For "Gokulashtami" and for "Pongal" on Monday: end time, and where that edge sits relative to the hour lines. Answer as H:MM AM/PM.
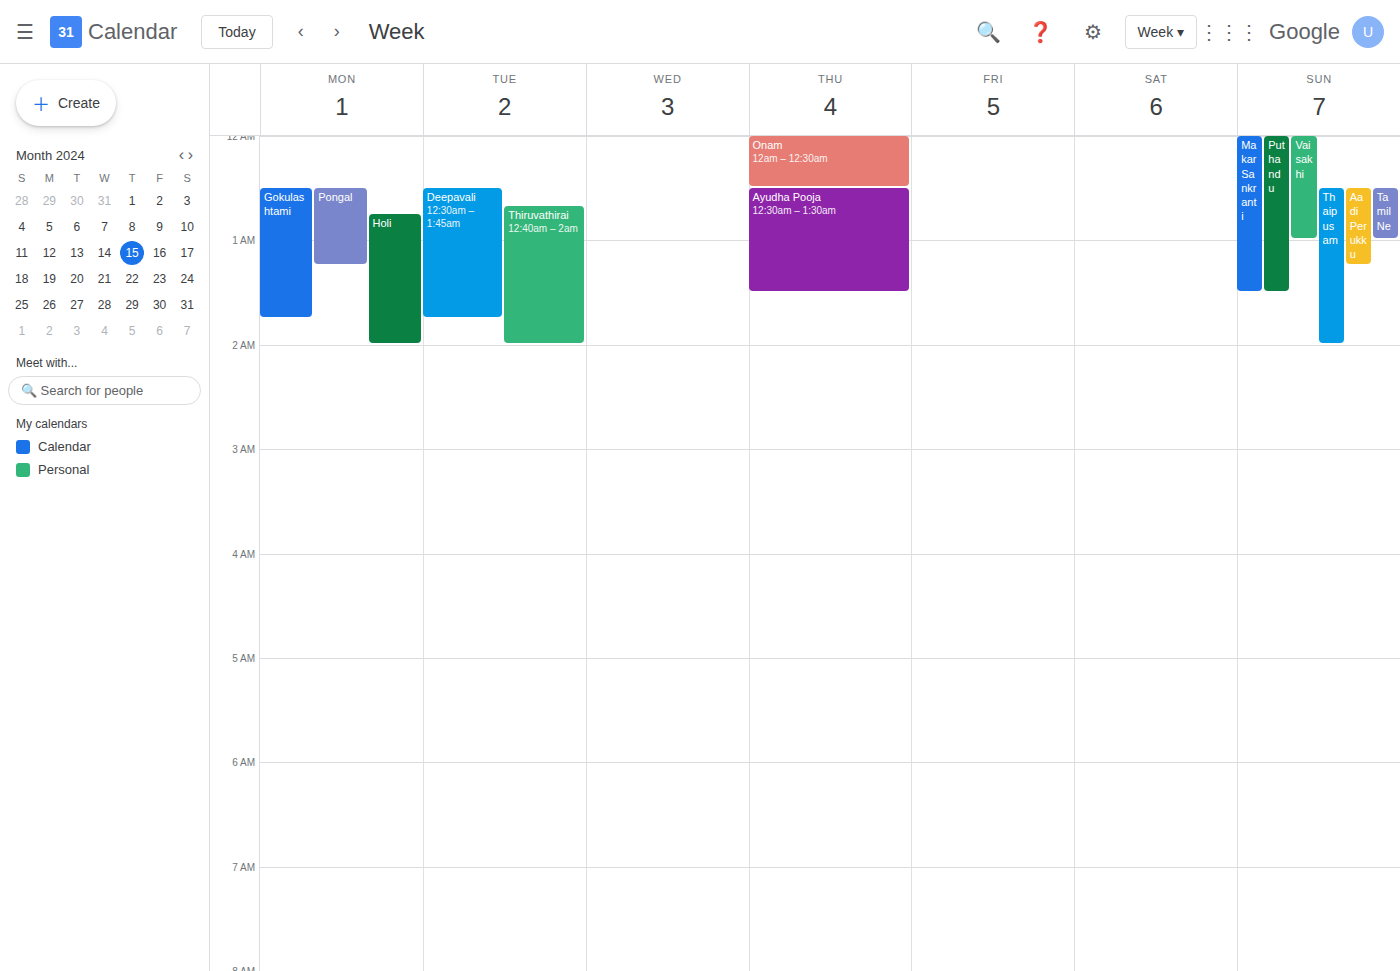
"Gokulashtami": 1:45 AM, neither: three quarters of the way from the 1 AM line to the 2 AM line. "Pongal": 1:15 AM, neither: a quarter of the way from the 1 AM line to the 2 AM line.